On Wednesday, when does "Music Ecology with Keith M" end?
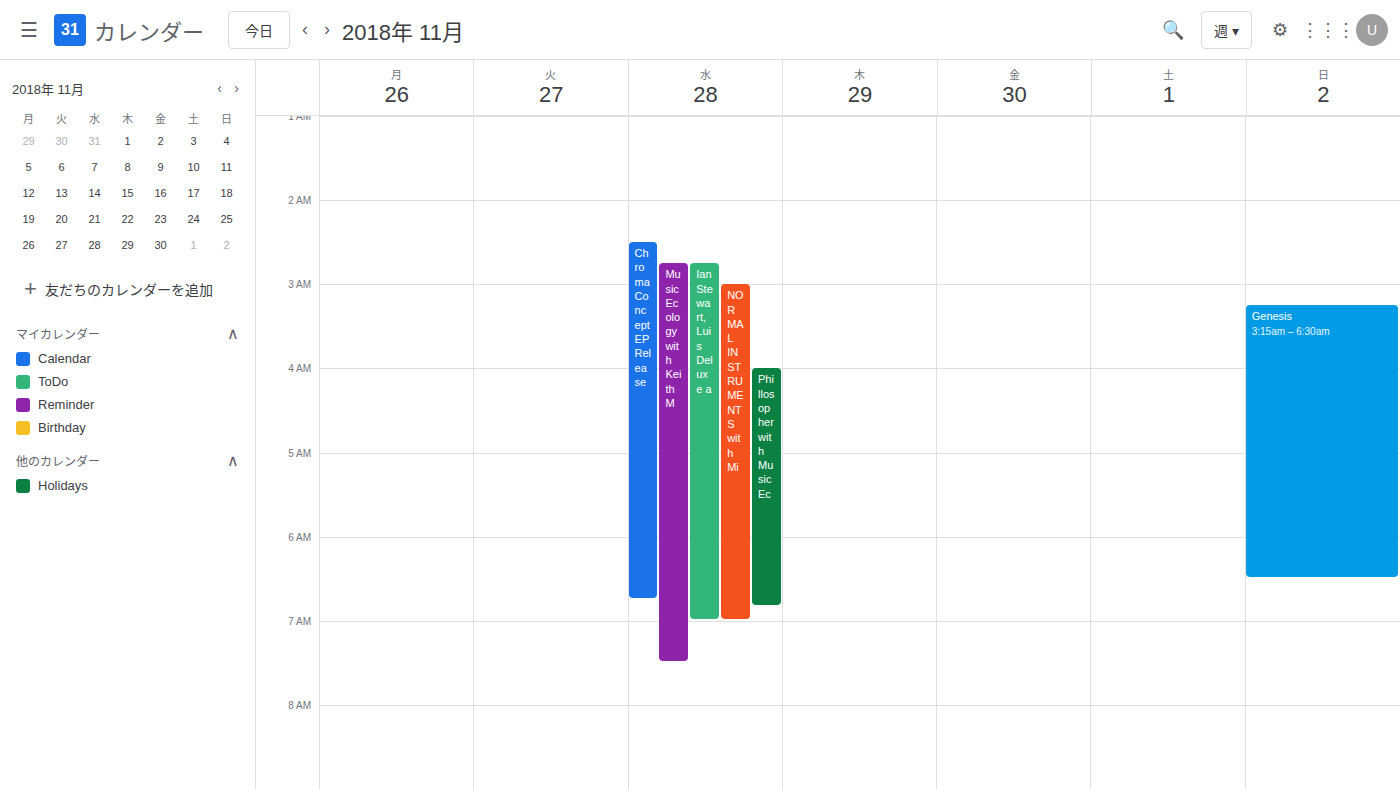
7:30 AM